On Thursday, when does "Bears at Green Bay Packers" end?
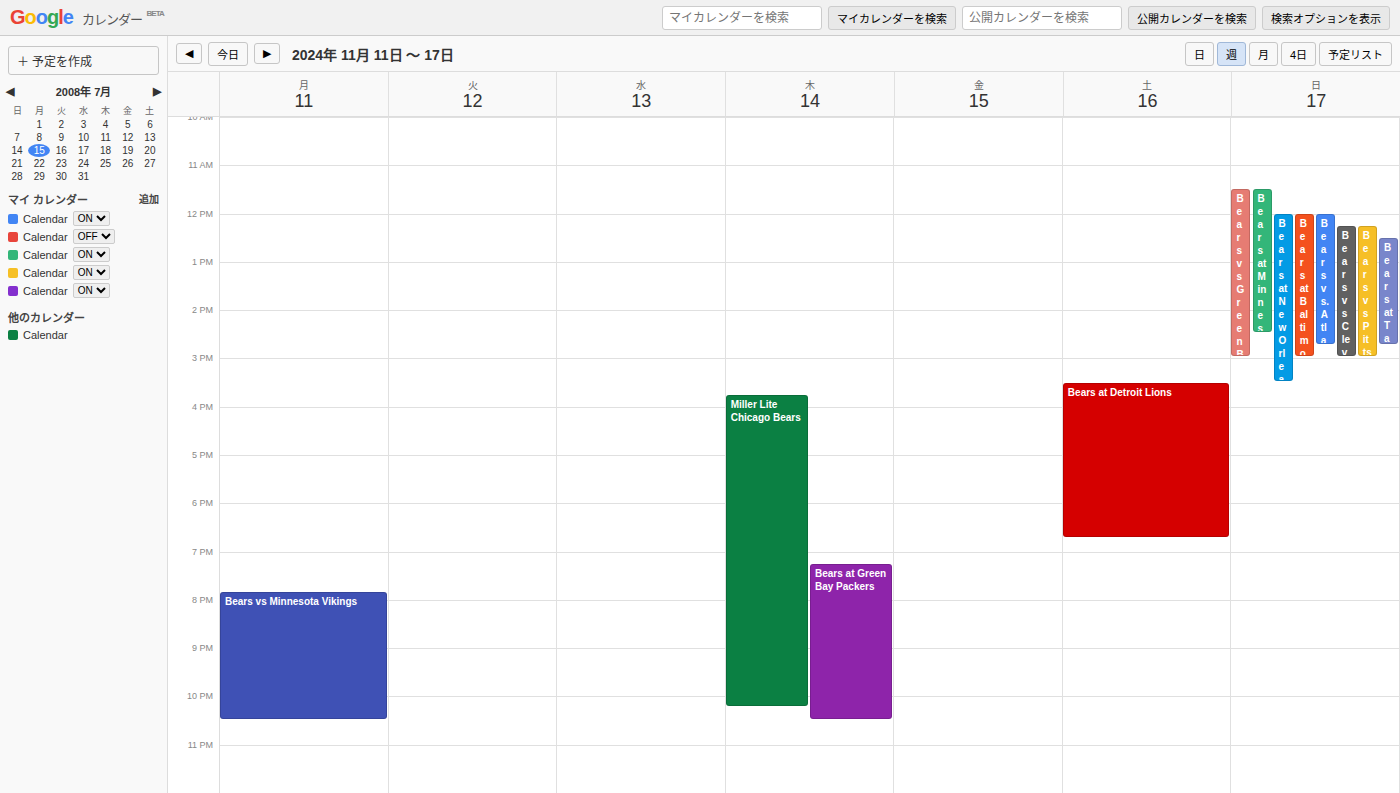
10:30 PM